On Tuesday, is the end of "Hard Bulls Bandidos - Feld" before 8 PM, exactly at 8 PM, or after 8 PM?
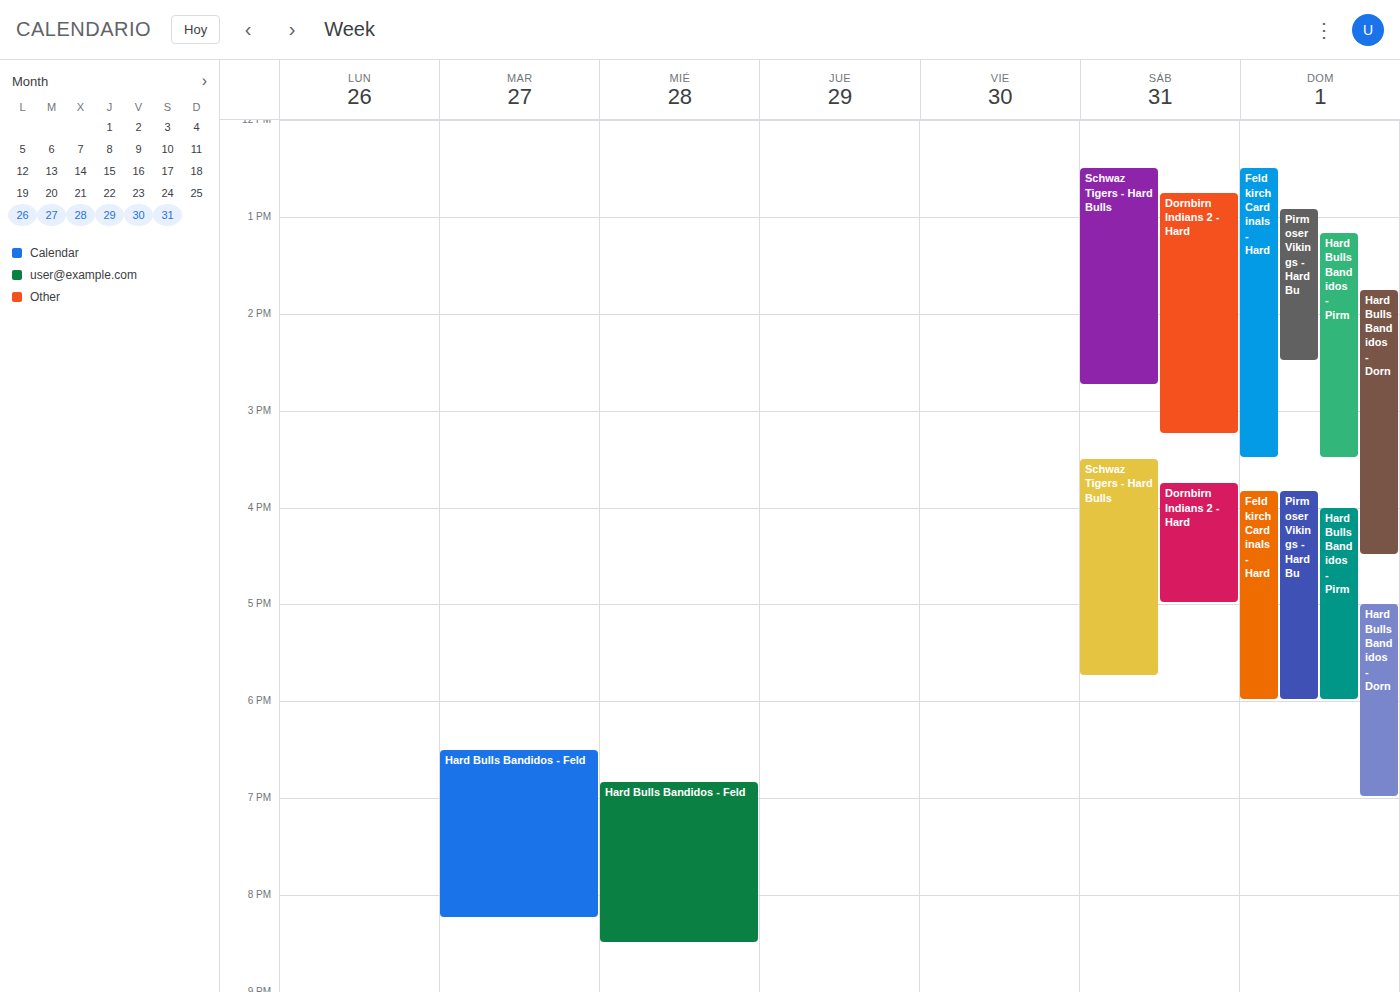
8:15 PM -- after 8 PM, 15 minutes below the 8 PM line.